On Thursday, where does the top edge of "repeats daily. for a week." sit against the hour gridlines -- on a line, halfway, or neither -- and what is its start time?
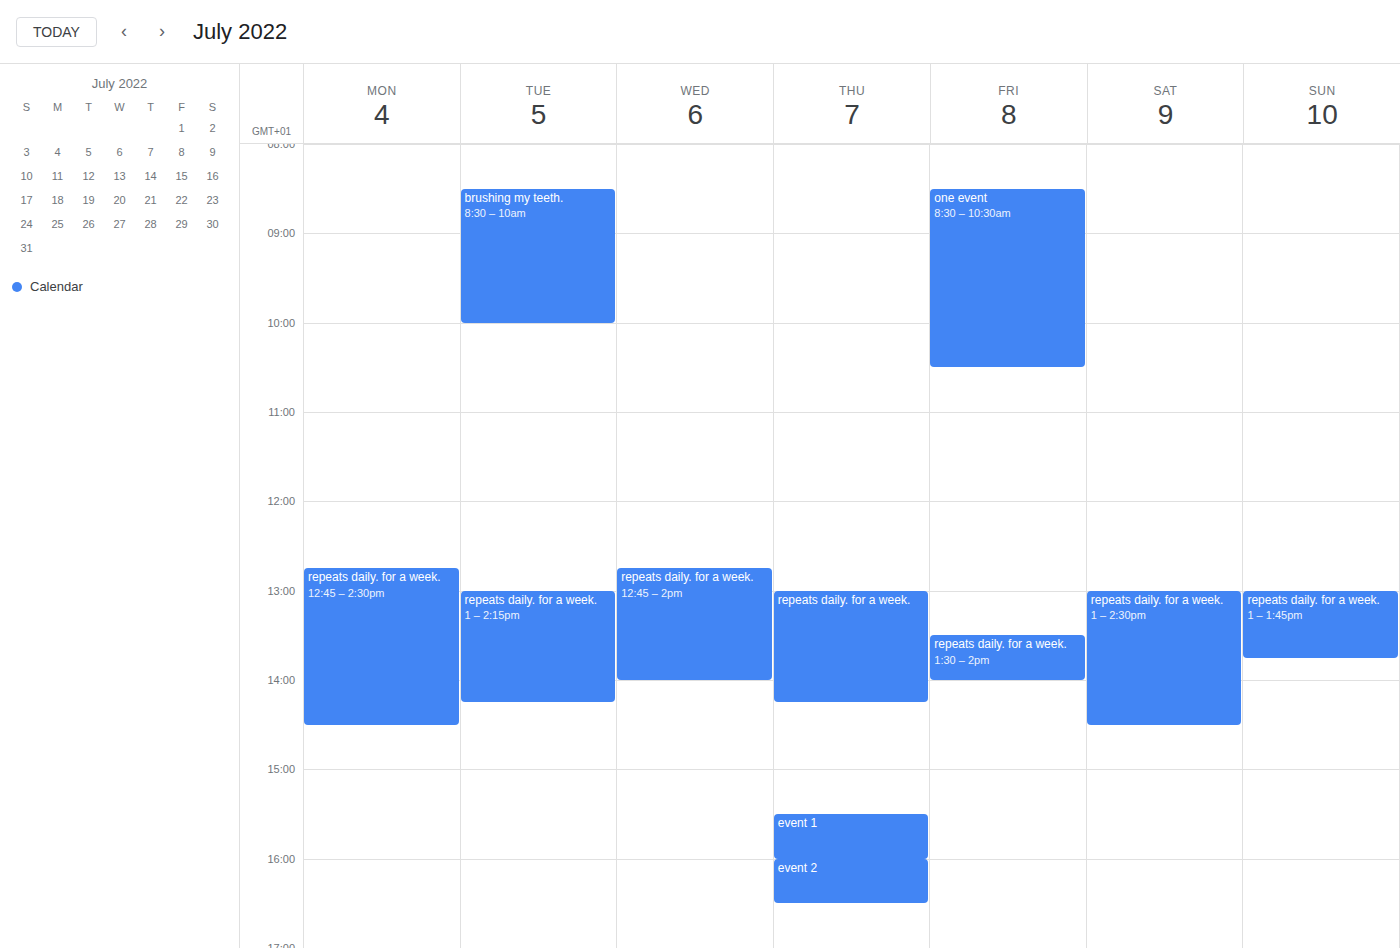
1:00 PM -- exactly on the 1 PM line.